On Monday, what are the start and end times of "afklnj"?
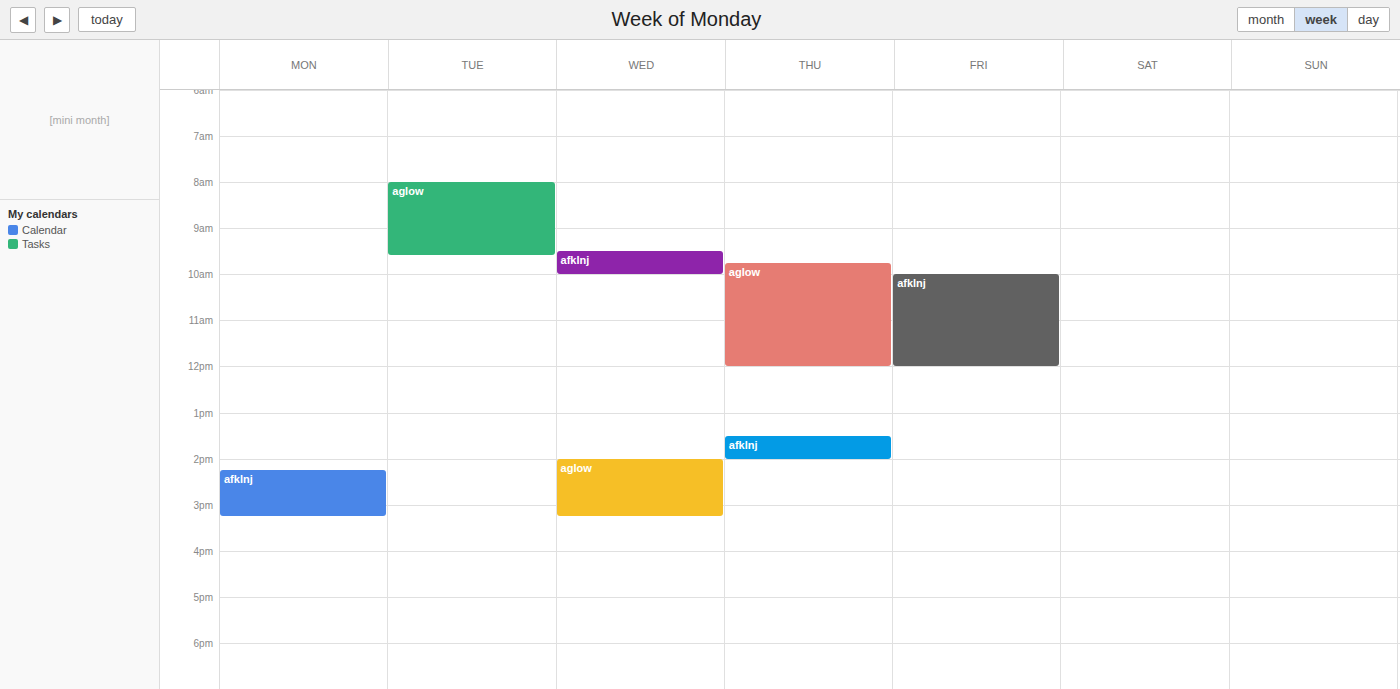
2:15 PM to 3:15 PM